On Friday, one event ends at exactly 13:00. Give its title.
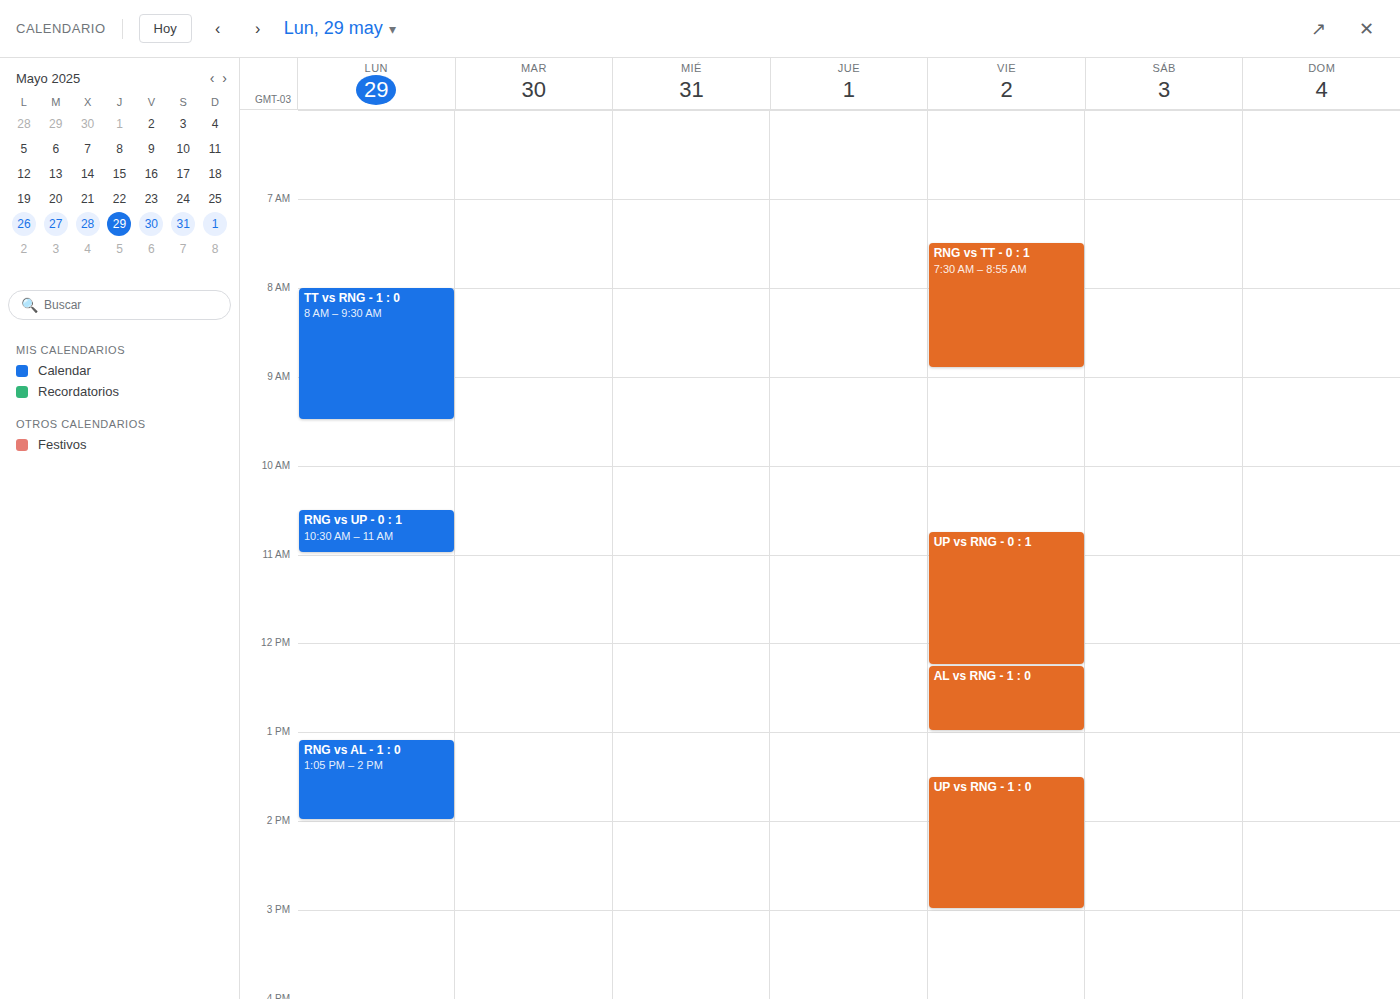
"AL vs RNG - 1 : 0"